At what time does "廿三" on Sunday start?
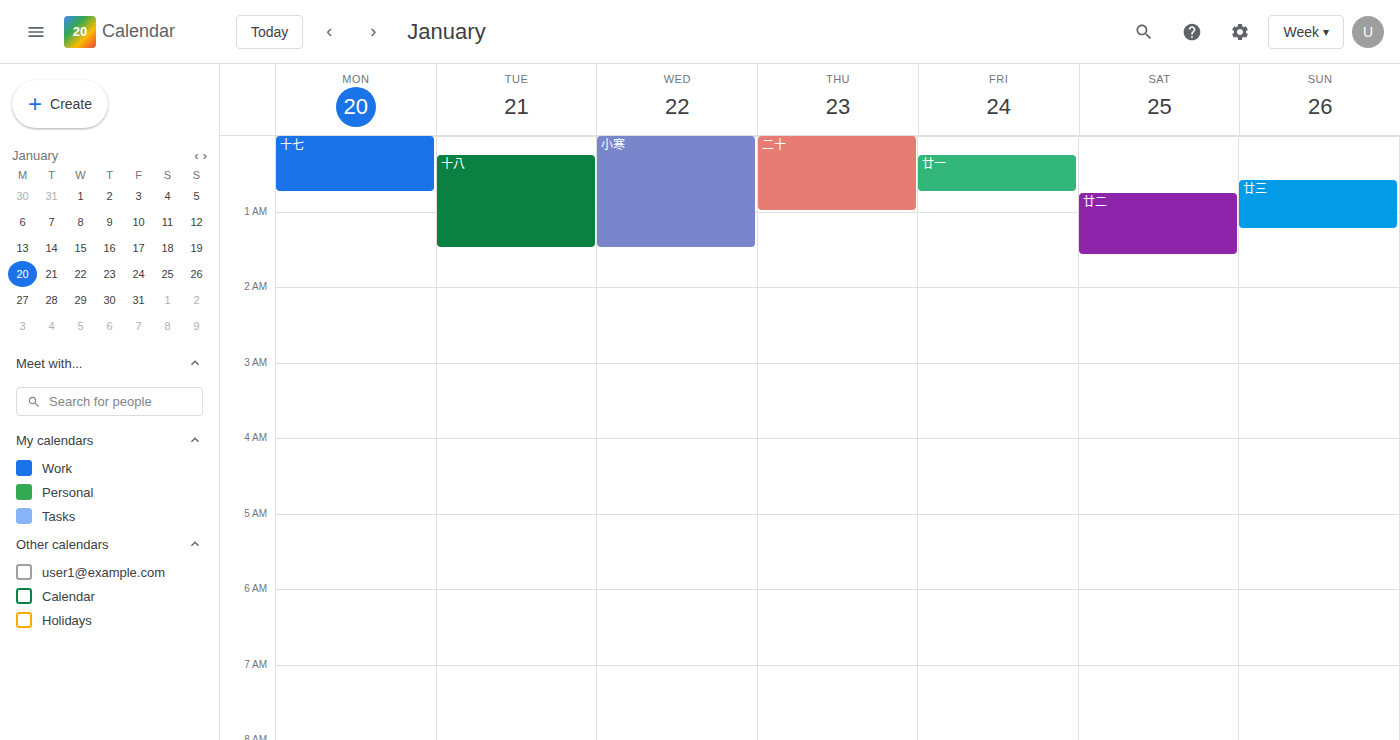
12:35 AM